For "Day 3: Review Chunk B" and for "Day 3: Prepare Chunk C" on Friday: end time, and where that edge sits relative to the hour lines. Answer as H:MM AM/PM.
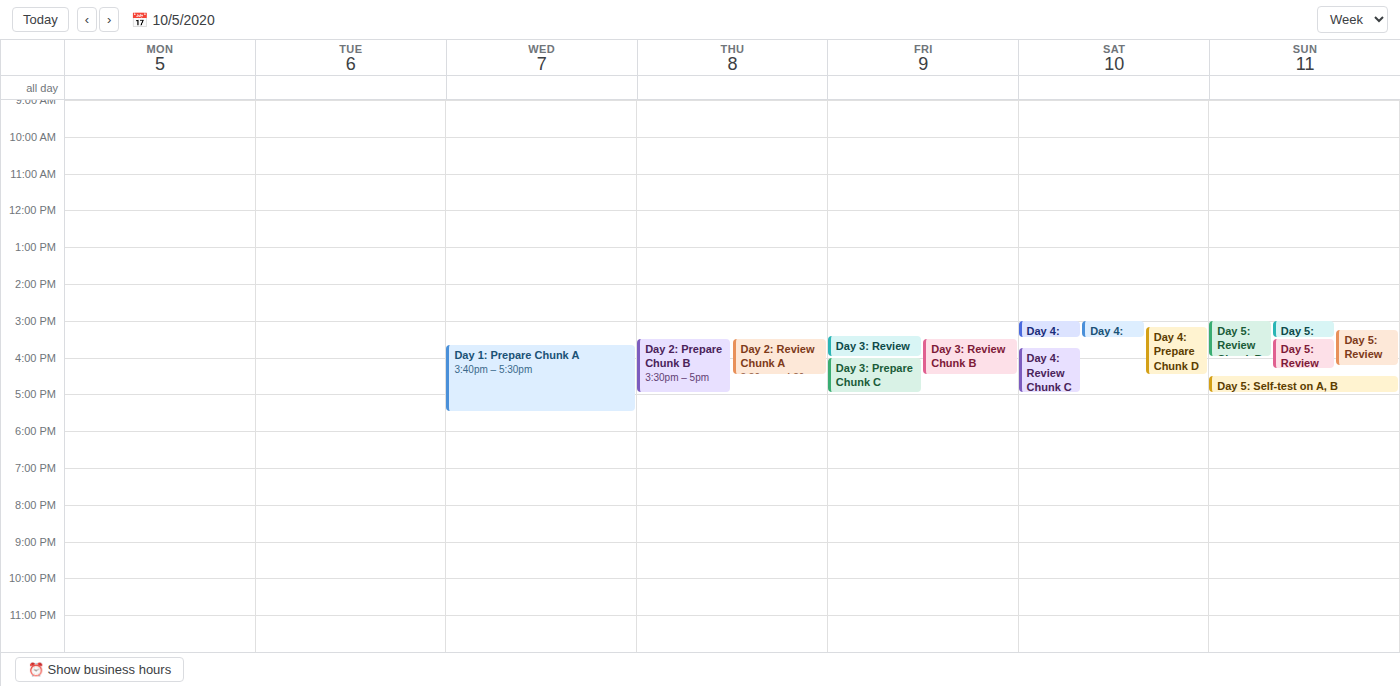
"Day 3: Review Chunk B": 4:30 PM, halfway between the 4 PM and 5 PM lines. "Day 3: Prepare Chunk C": 5:00 PM, exactly on the 5 PM line.